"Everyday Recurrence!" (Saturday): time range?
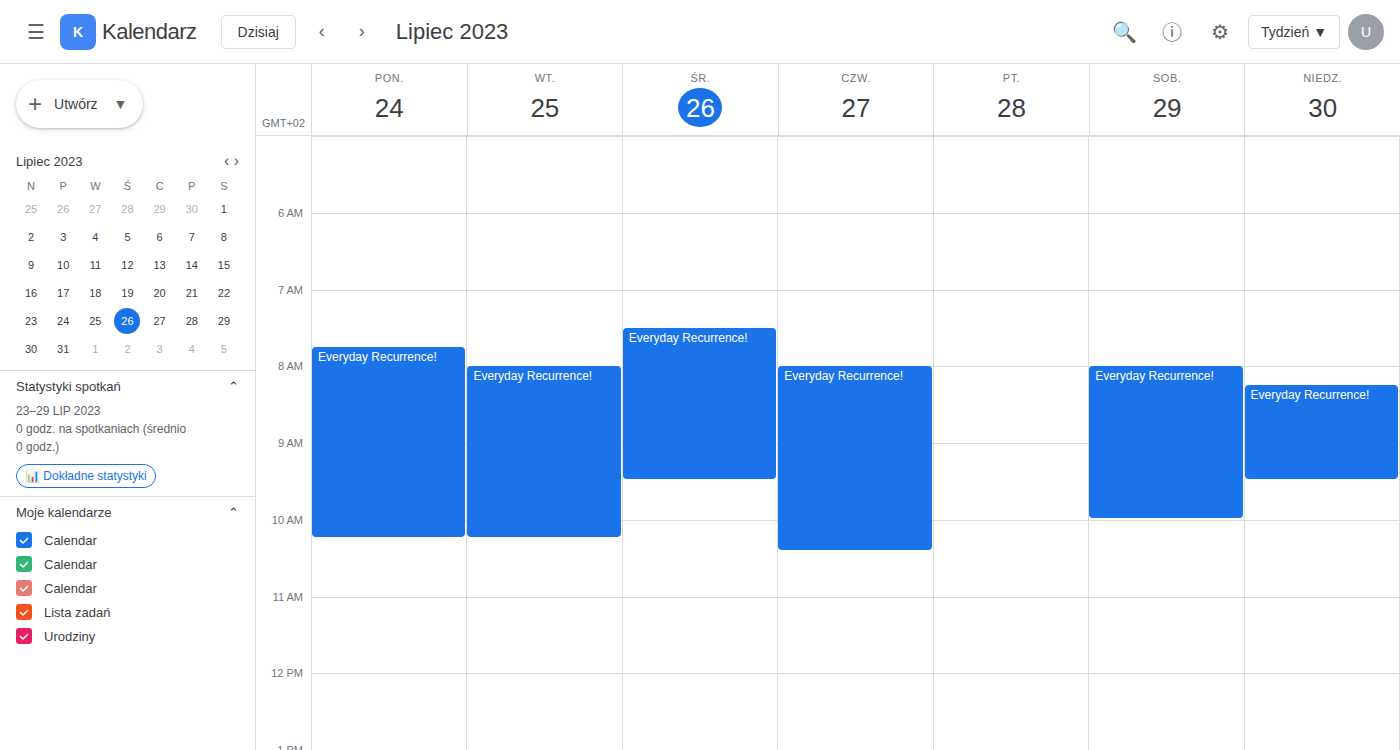
08:00 to 10:00